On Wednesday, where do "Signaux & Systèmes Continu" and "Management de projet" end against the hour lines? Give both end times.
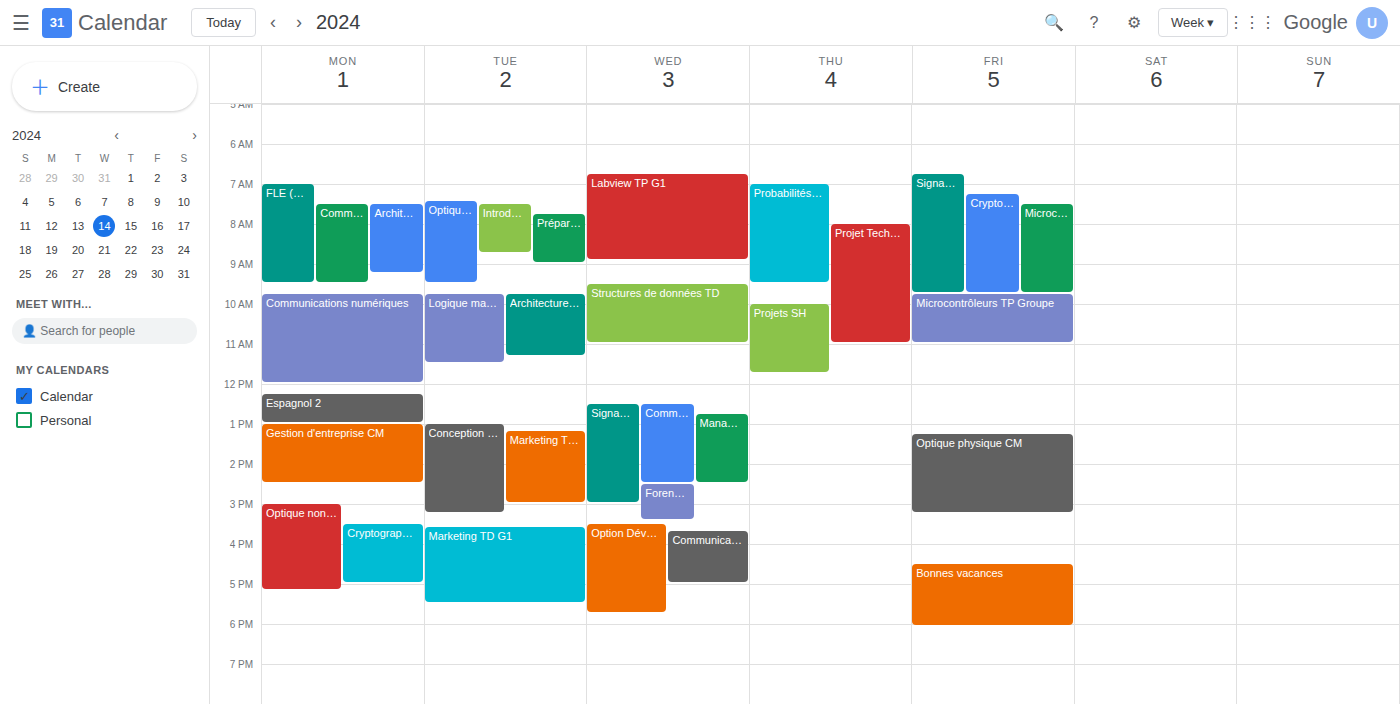
"Signaux & Systèmes Continu": 3:00 PM, exactly on the 3 PM line. "Management de projet": 2:30 PM, halfway between the 2 PM and 3 PM lines.